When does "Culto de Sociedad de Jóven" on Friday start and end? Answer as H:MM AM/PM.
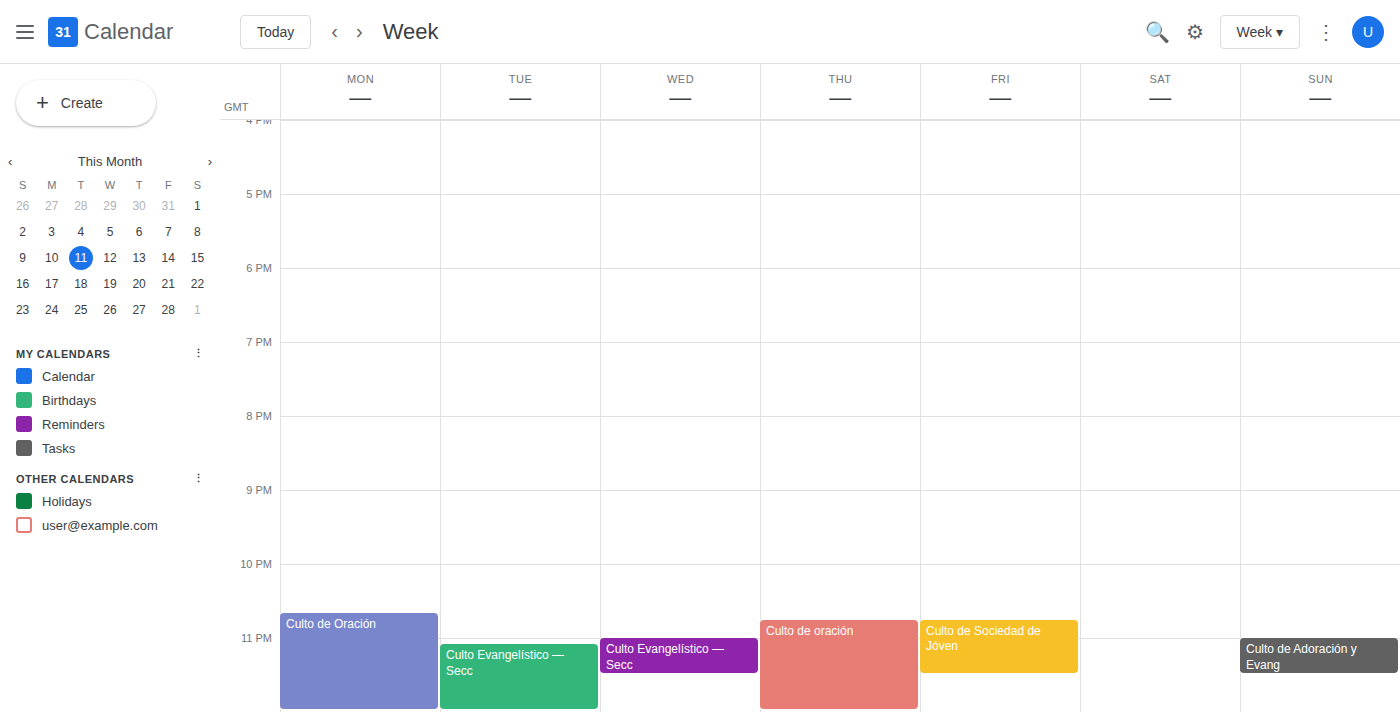
10:45 PM to 11:30 PM